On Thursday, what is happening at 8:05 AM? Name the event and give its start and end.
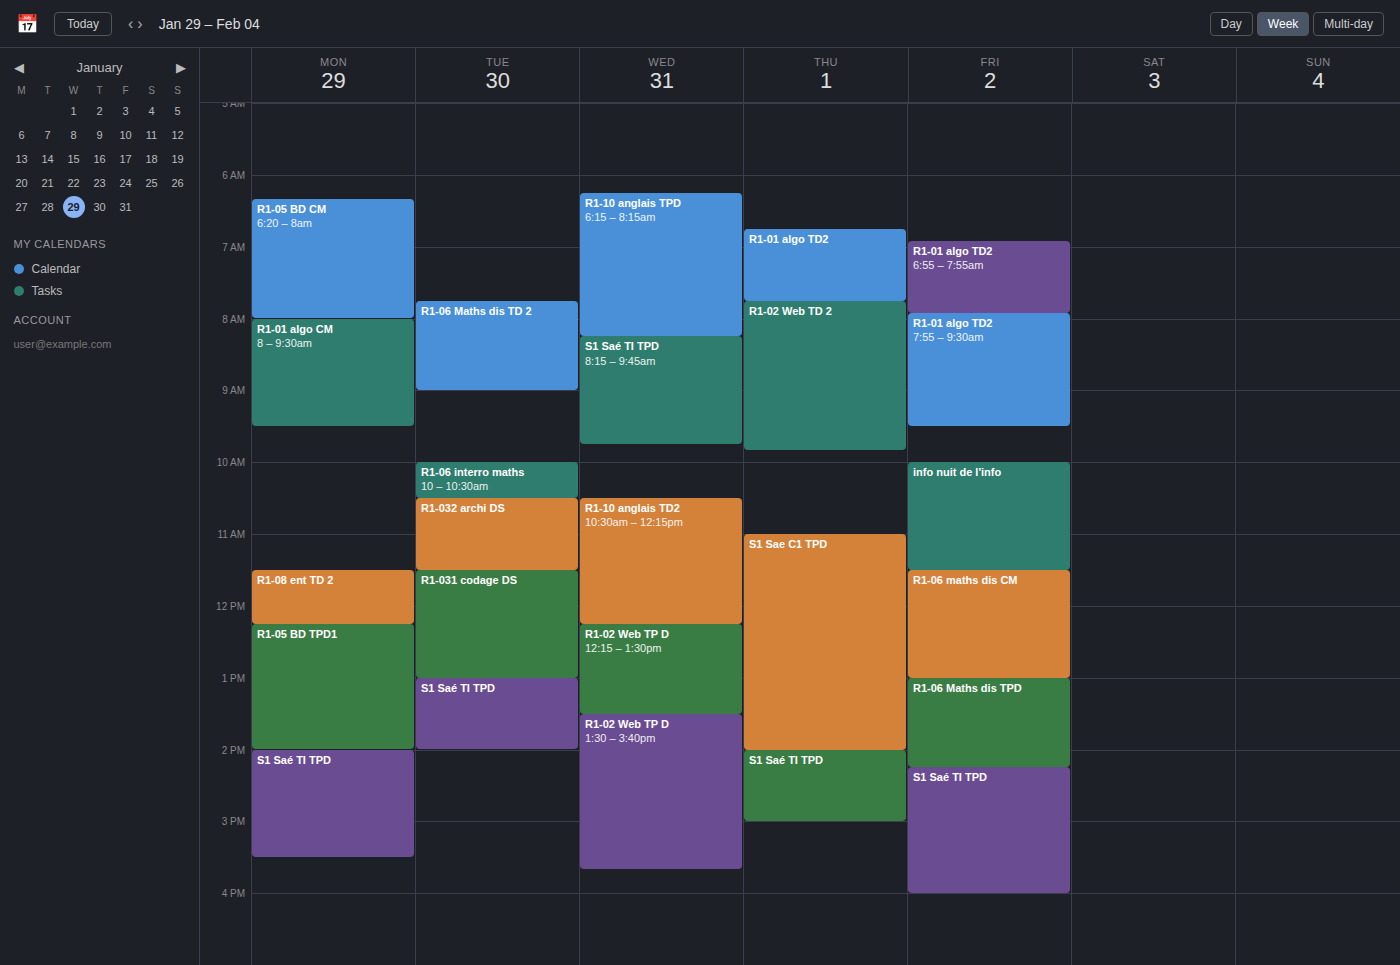
"R1-02 Web TD 2", 7:45 AM to 9:50 AM